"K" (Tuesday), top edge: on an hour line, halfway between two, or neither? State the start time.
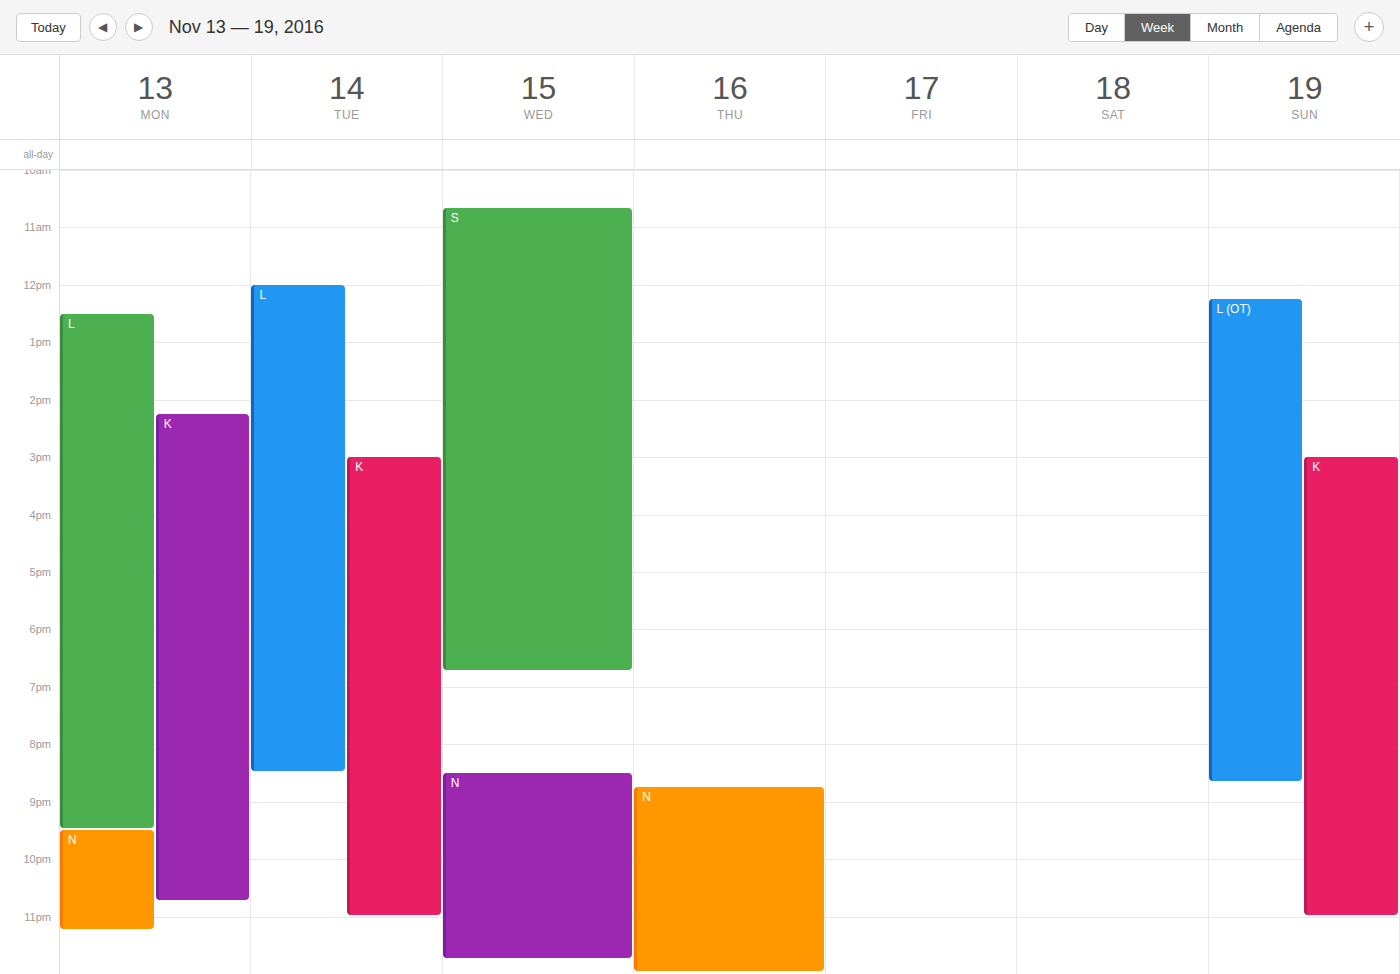
3:00 PM -- exactly on the 3 PM line.